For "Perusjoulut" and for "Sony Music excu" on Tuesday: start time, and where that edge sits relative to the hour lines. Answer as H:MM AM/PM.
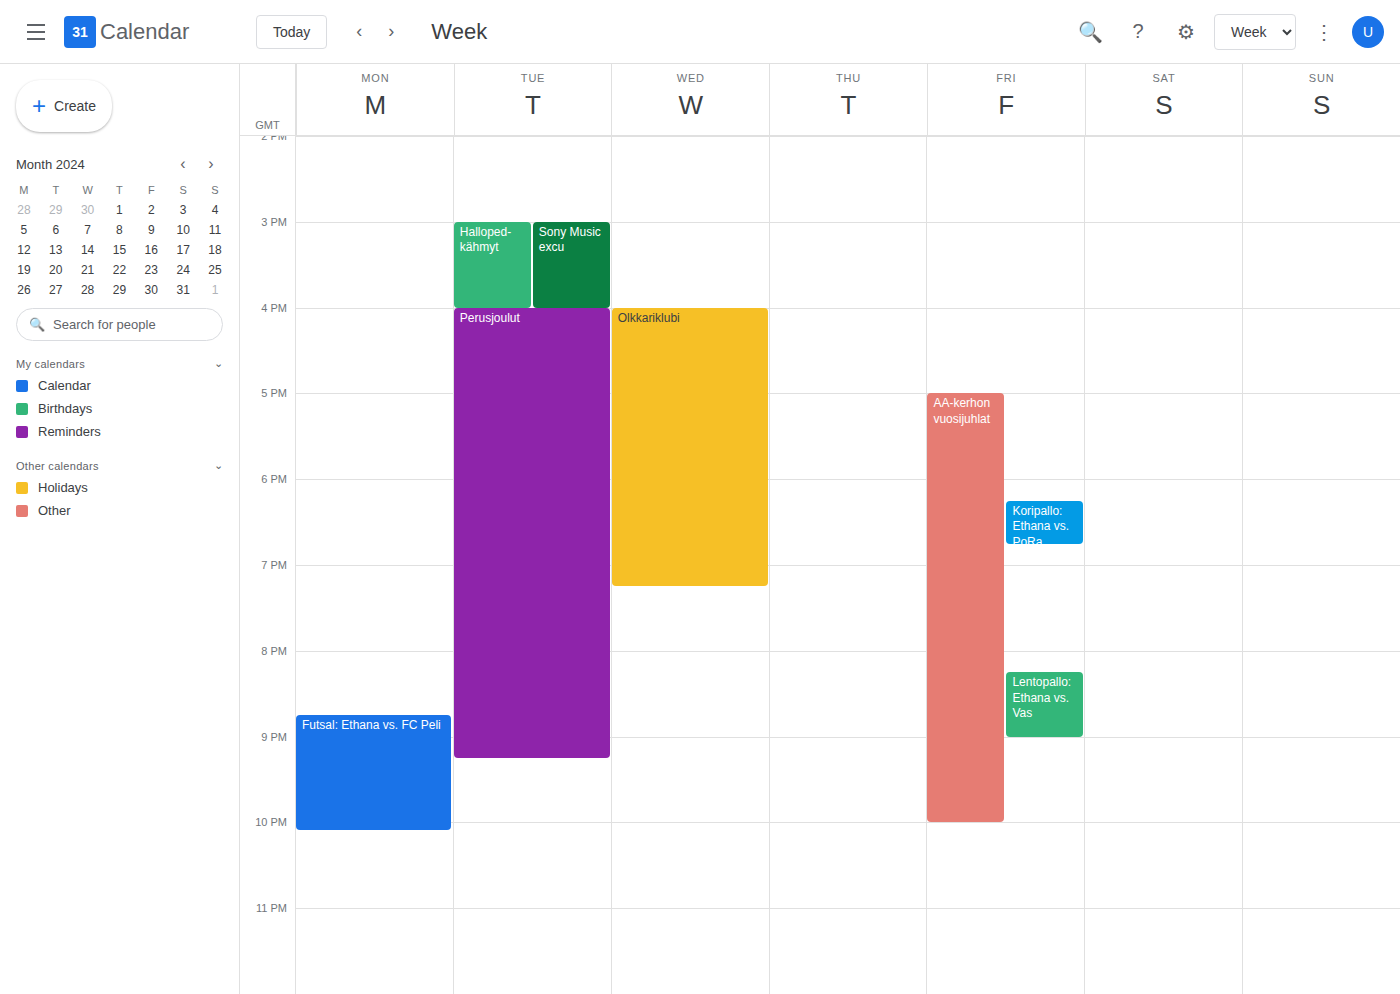
"Perusjoulut": 4:00 PM, exactly on the 4 PM line. "Sony Music excu": 3:00 PM, exactly on the 3 PM line.